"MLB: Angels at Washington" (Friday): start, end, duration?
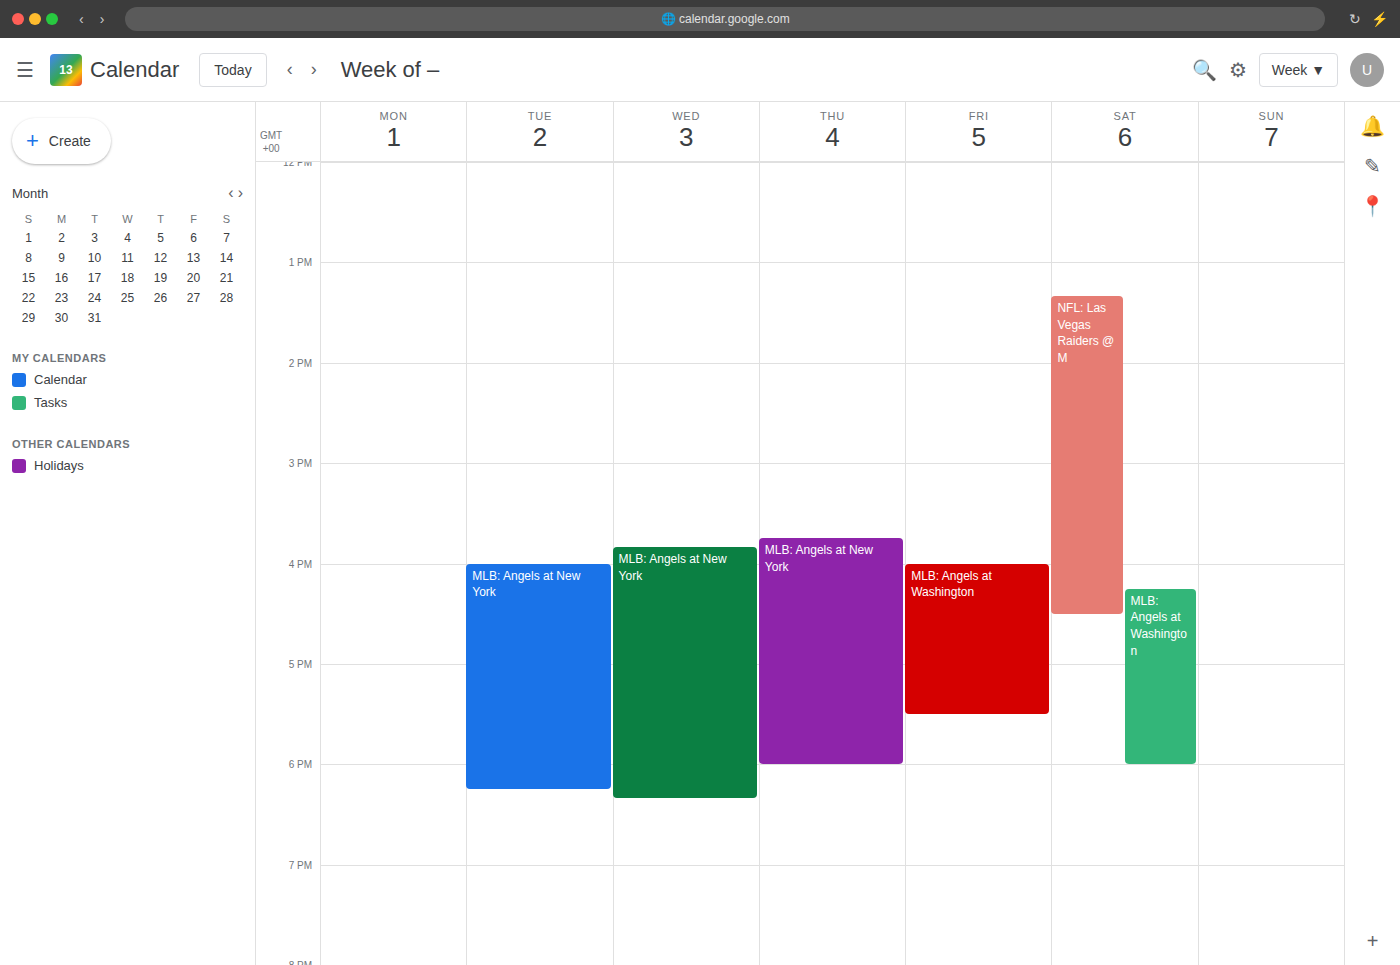
4:00 PM to 5:30 PM, 1 hour 30 minutes